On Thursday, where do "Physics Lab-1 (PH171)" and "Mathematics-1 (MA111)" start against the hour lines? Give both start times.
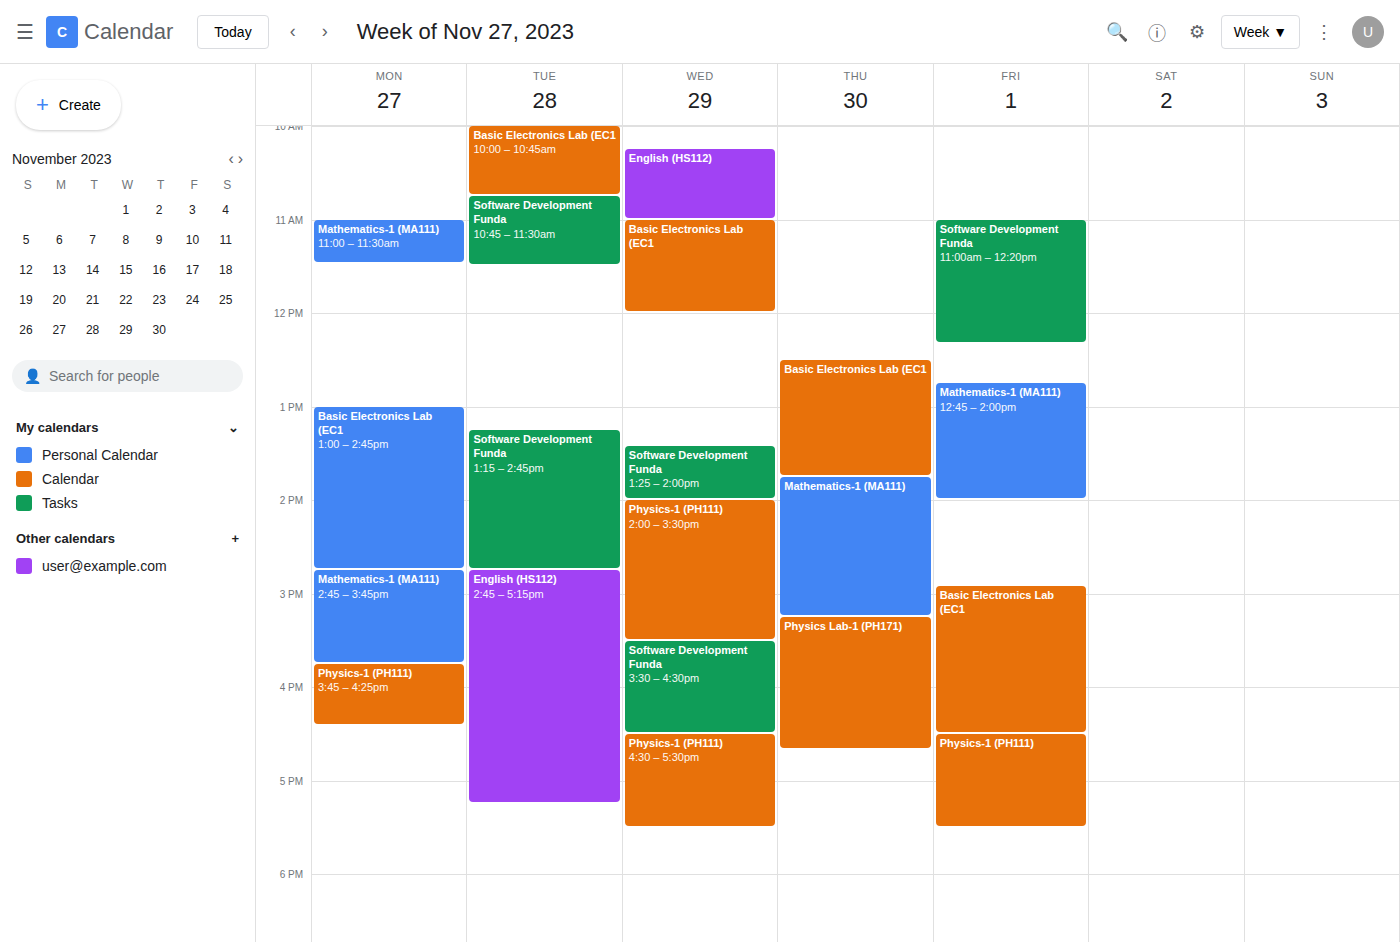
"Physics Lab-1 (PH171)": 3:15 PM, neither: a quarter of the way from the 3 PM line to the 4 PM line. "Mathematics-1 (MA111)": 1:45 PM, neither: three quarters of the way from the 1 PM line to the 2 PM line.